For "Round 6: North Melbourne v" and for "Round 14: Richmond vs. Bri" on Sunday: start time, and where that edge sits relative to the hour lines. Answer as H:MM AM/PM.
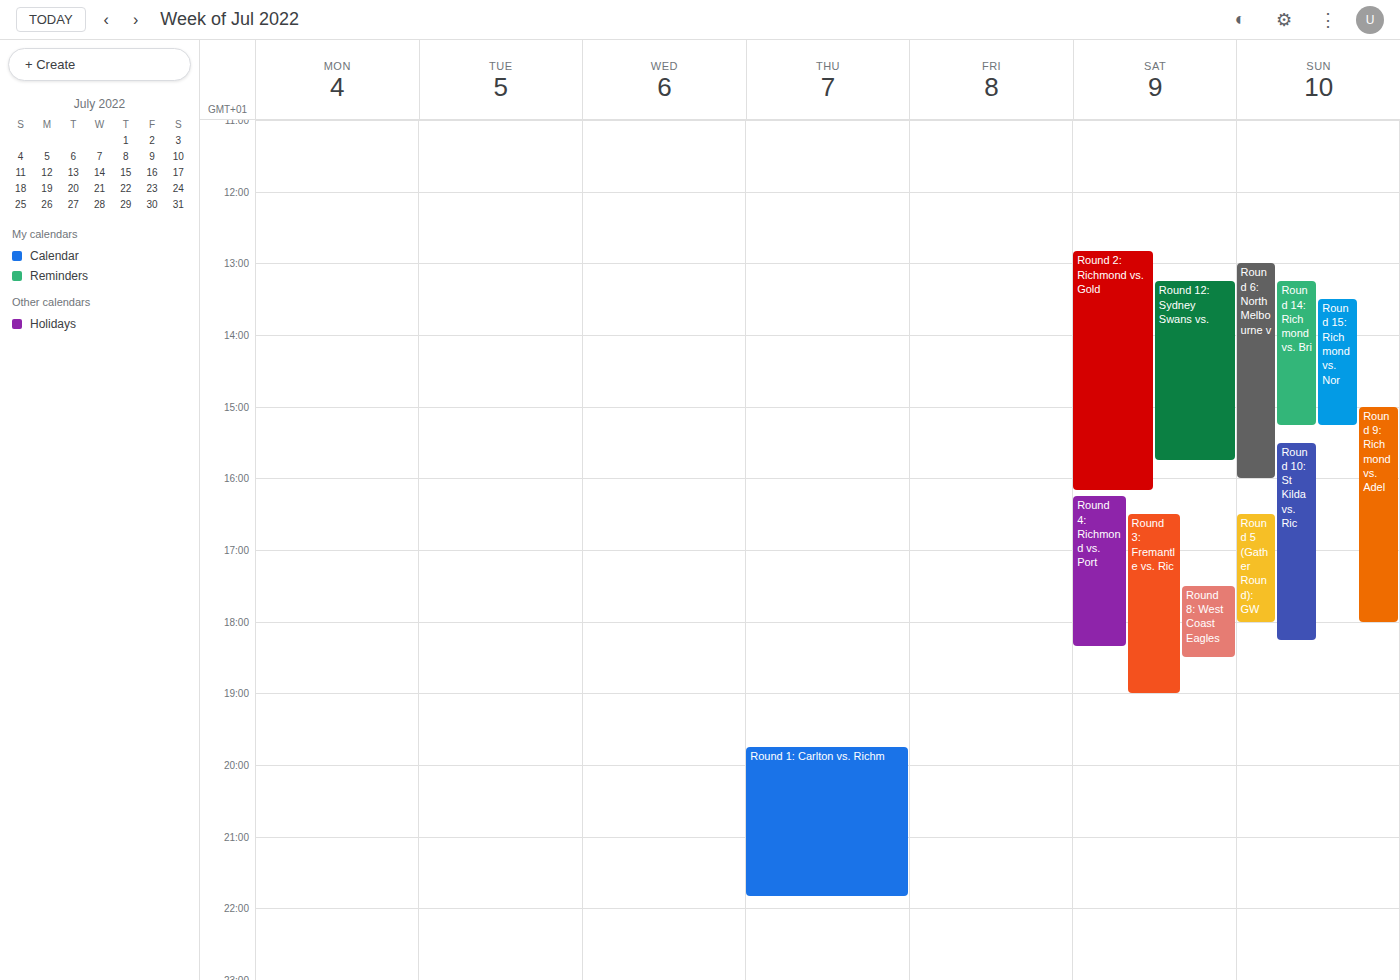
"Round 6: North Melbourne v": 1:00 PM, exactly on the 1 PM line. "Round 14: Richmond vs. Bri": 1:15 PM, neither: a quarter of the way from the 1 PM line to the 2 PM line.